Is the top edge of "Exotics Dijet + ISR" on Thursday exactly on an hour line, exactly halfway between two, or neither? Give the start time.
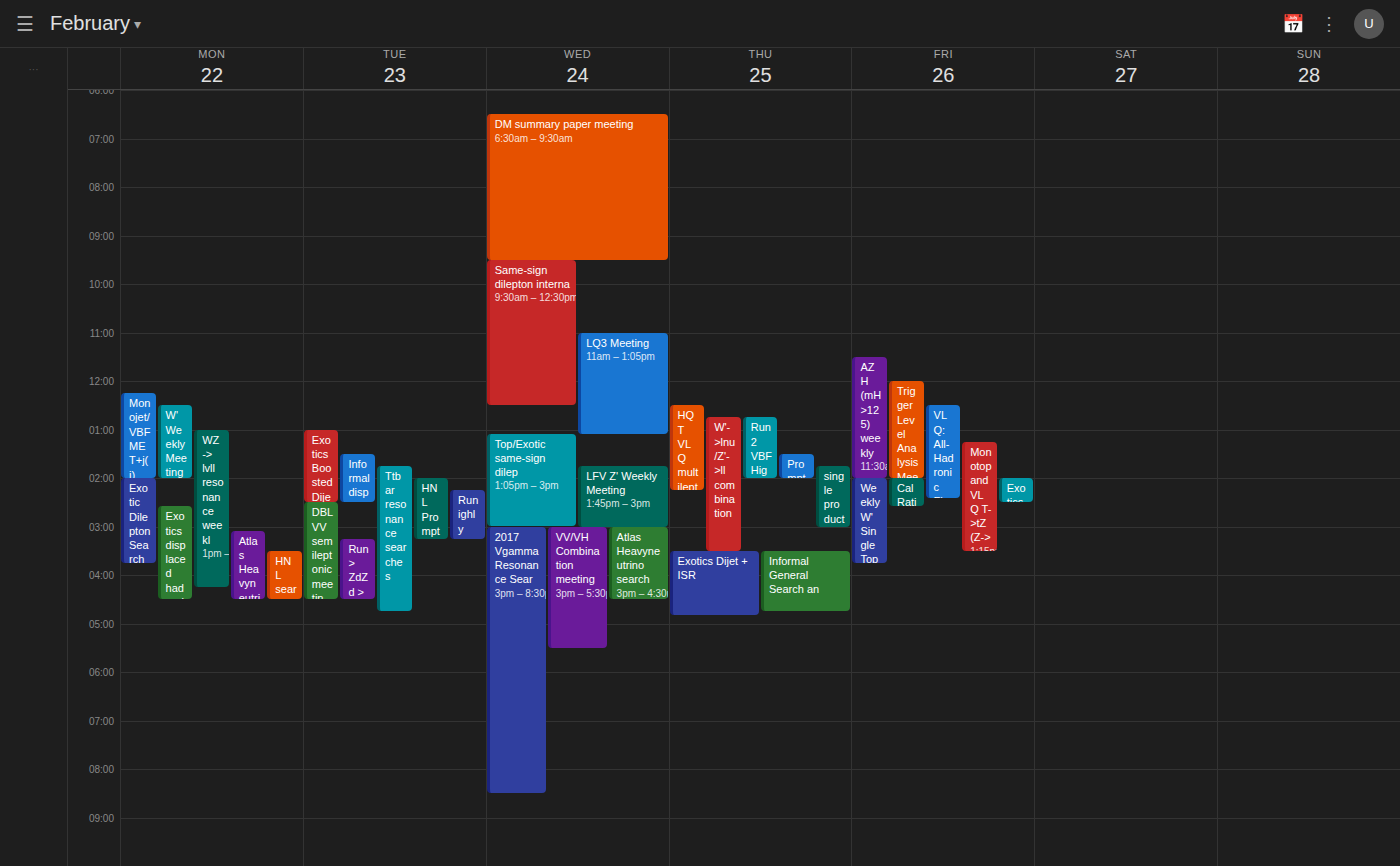
15:30 -- halfway between the 15:00 and 16:00 lines.